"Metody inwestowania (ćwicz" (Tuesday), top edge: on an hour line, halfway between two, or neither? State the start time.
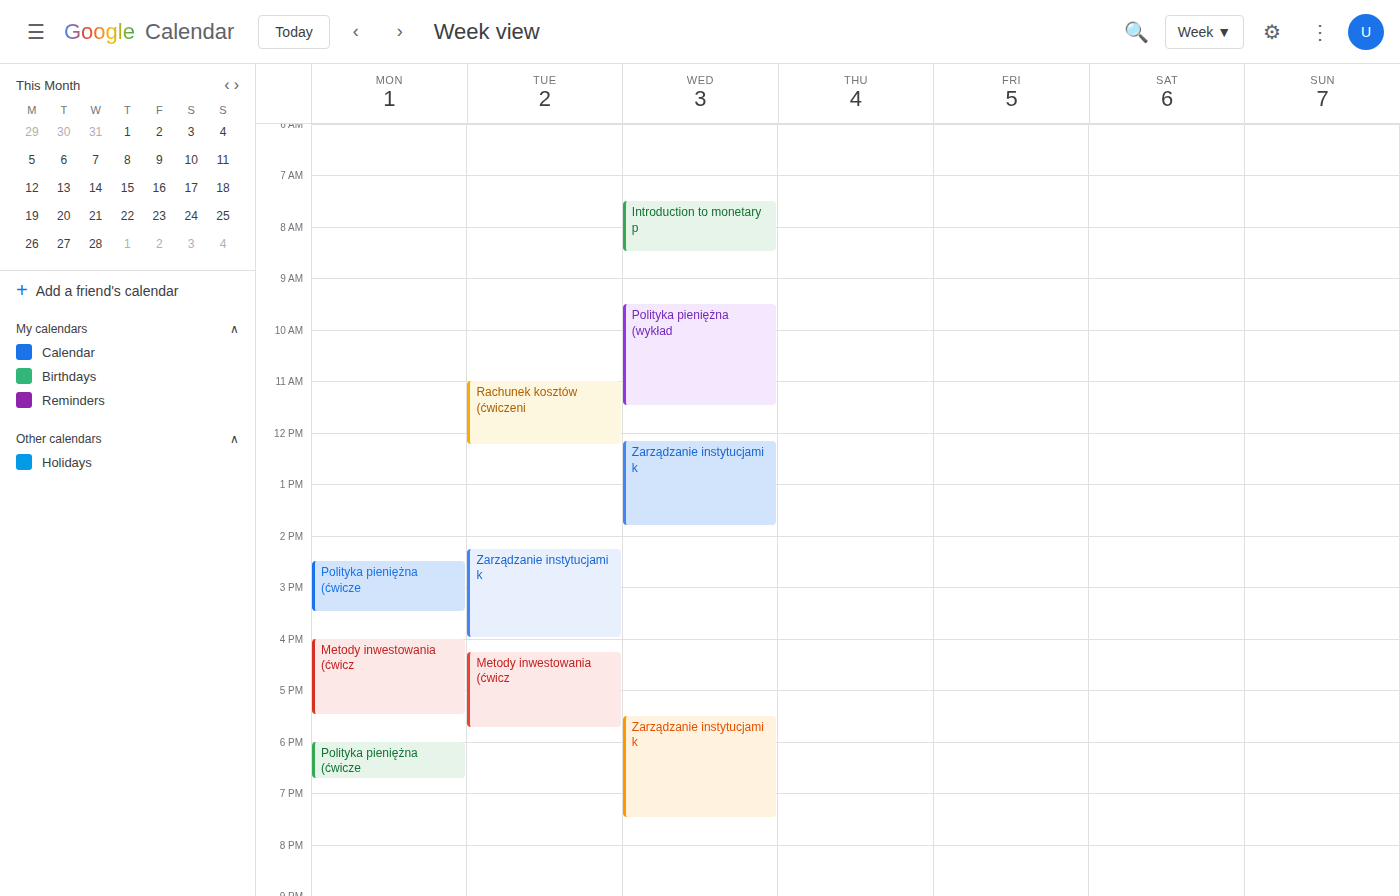
4:15 PM -- neither: a quarter of the way from the 4 PM line to the 5 PM line.